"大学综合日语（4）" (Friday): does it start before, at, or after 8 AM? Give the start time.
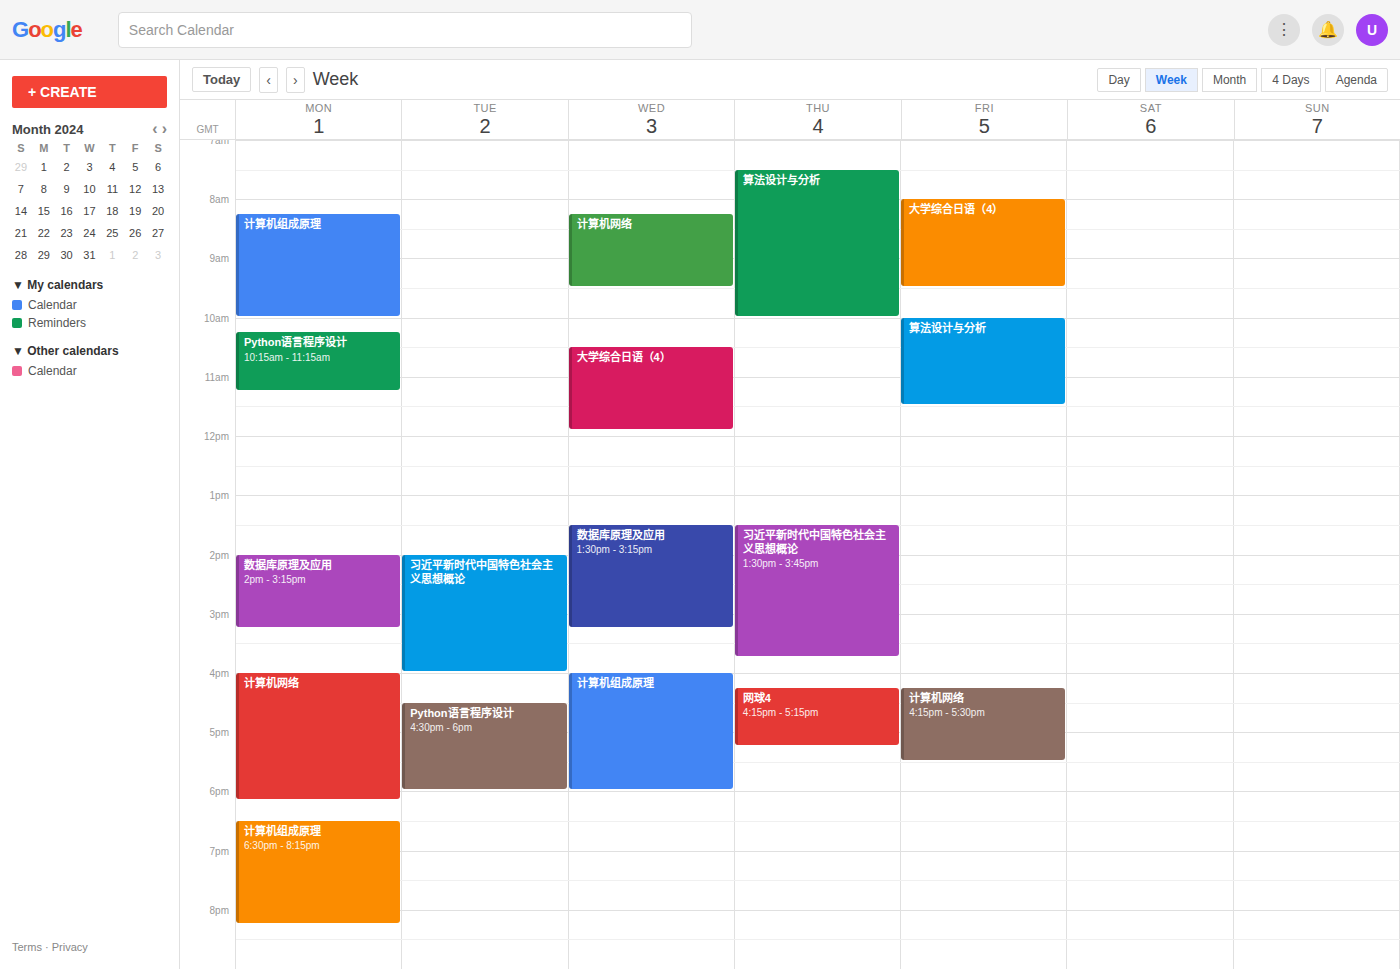
8:00 AM -- exactly at 8 AM, on the 8 AM line.